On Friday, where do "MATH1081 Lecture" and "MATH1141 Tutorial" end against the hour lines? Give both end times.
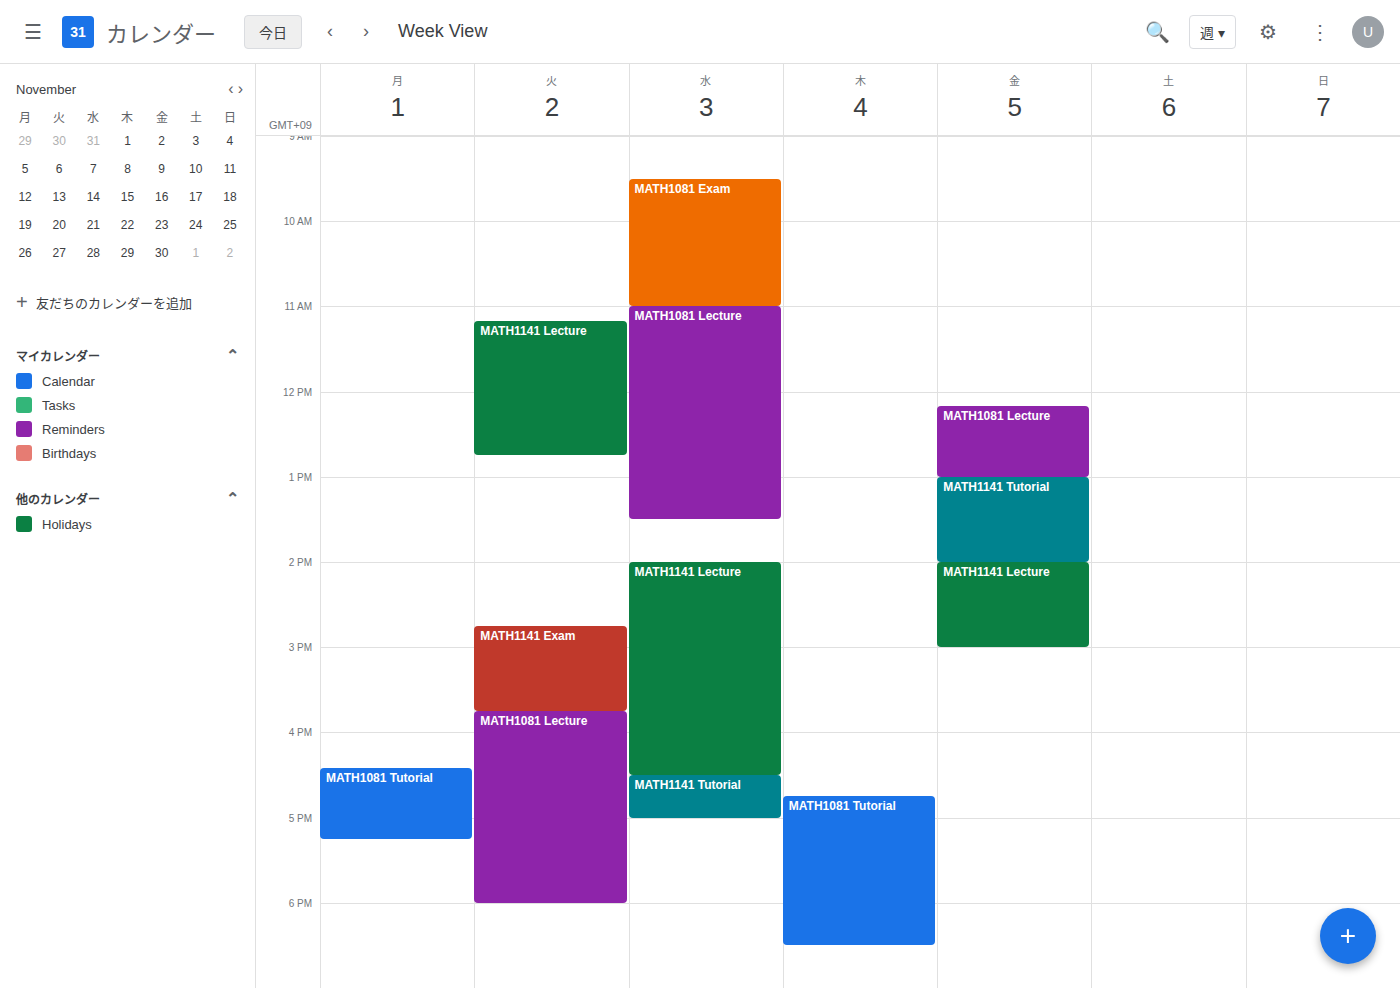
"MATH1081 Lecture": 13:00, exactly on the 13:00 line. "MATH1141 Tutorial": 14:00, exactly on the 14:00 line.